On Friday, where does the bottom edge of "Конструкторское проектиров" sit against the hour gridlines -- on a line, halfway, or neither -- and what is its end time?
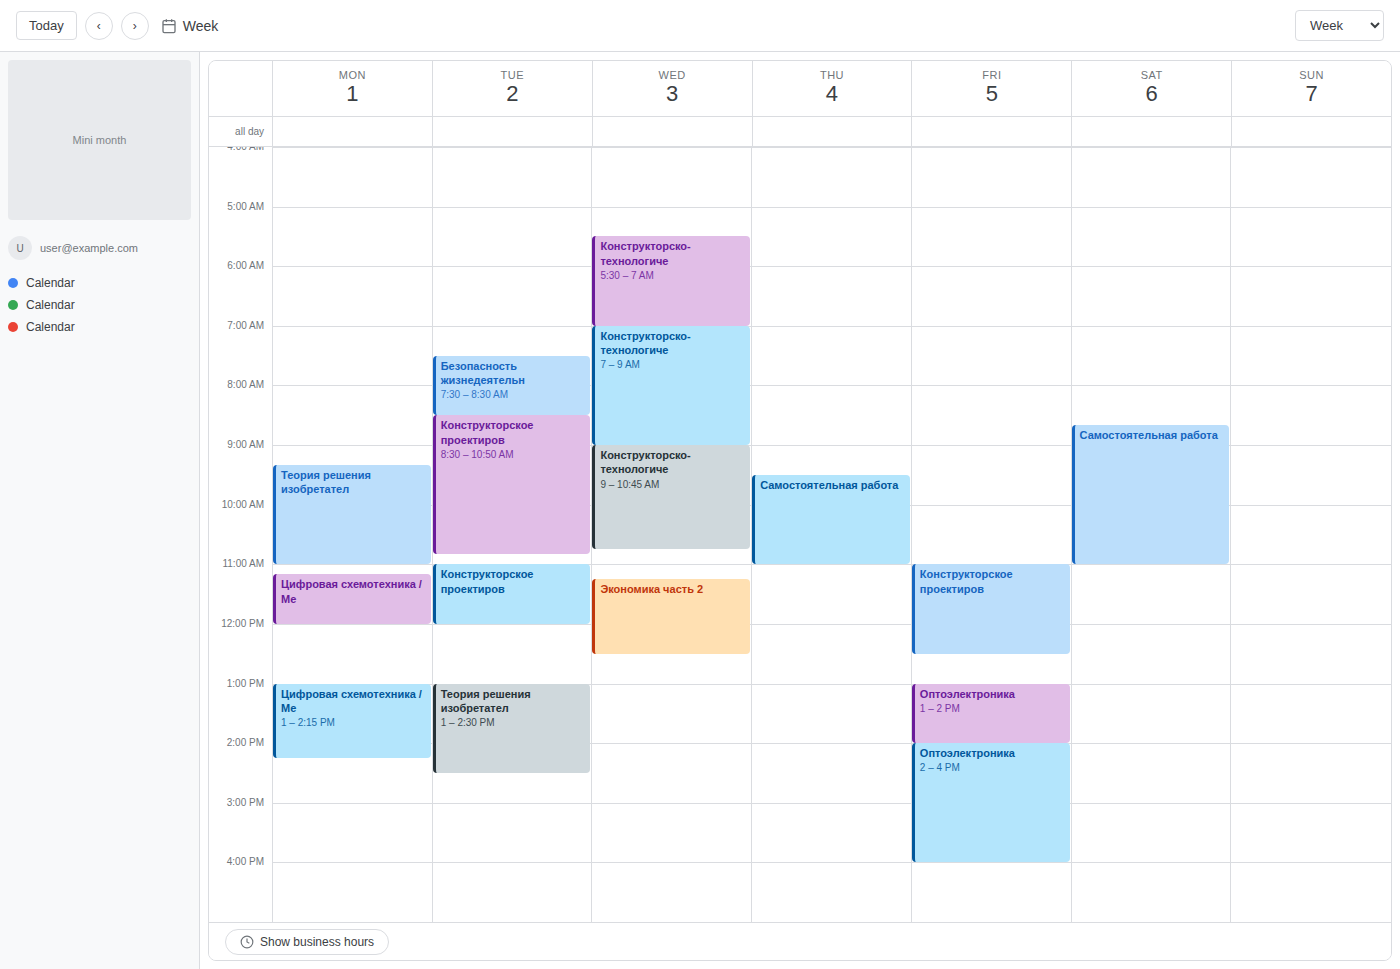
12:30 PM -- halfway between the 12 PM and 1 PM lines.